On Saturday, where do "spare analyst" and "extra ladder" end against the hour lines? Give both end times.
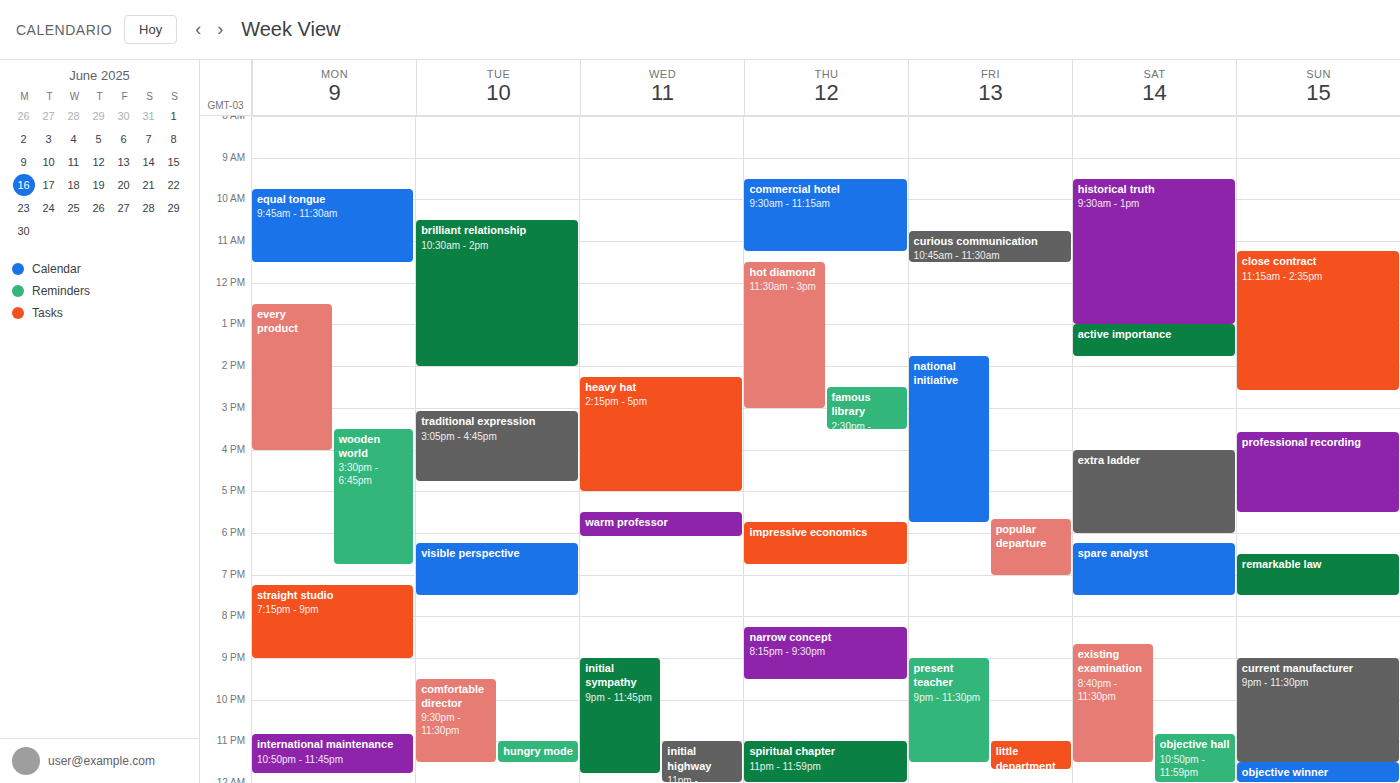
"spare analyst": 7:30 PM, halfway between the 7 PM and 8 PM lines. "extra ladder": 6:00 PM, exactly on the 6 PM line.